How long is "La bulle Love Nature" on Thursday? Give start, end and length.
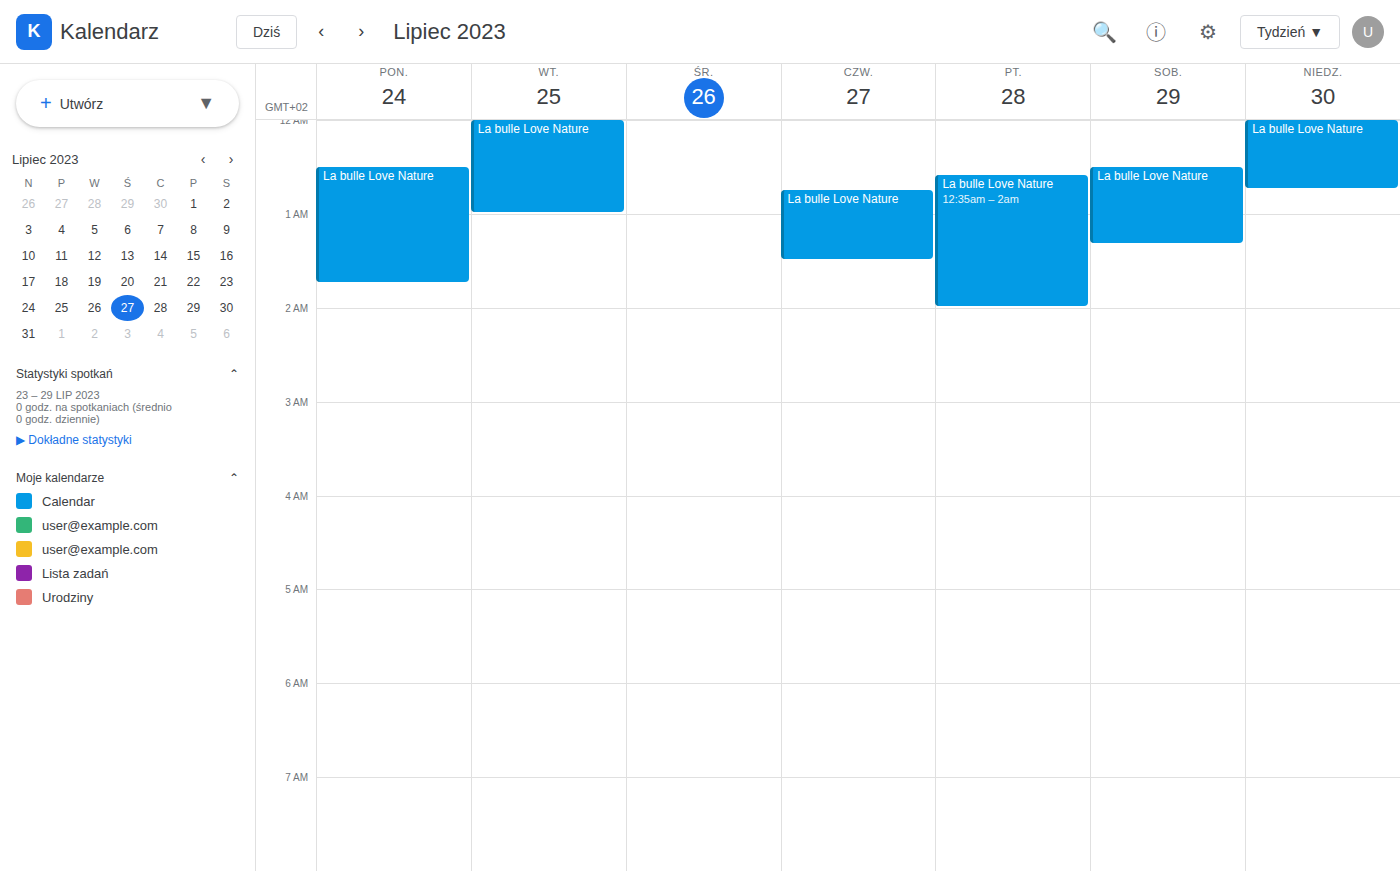
00:45 to 01:30, 45 minutes